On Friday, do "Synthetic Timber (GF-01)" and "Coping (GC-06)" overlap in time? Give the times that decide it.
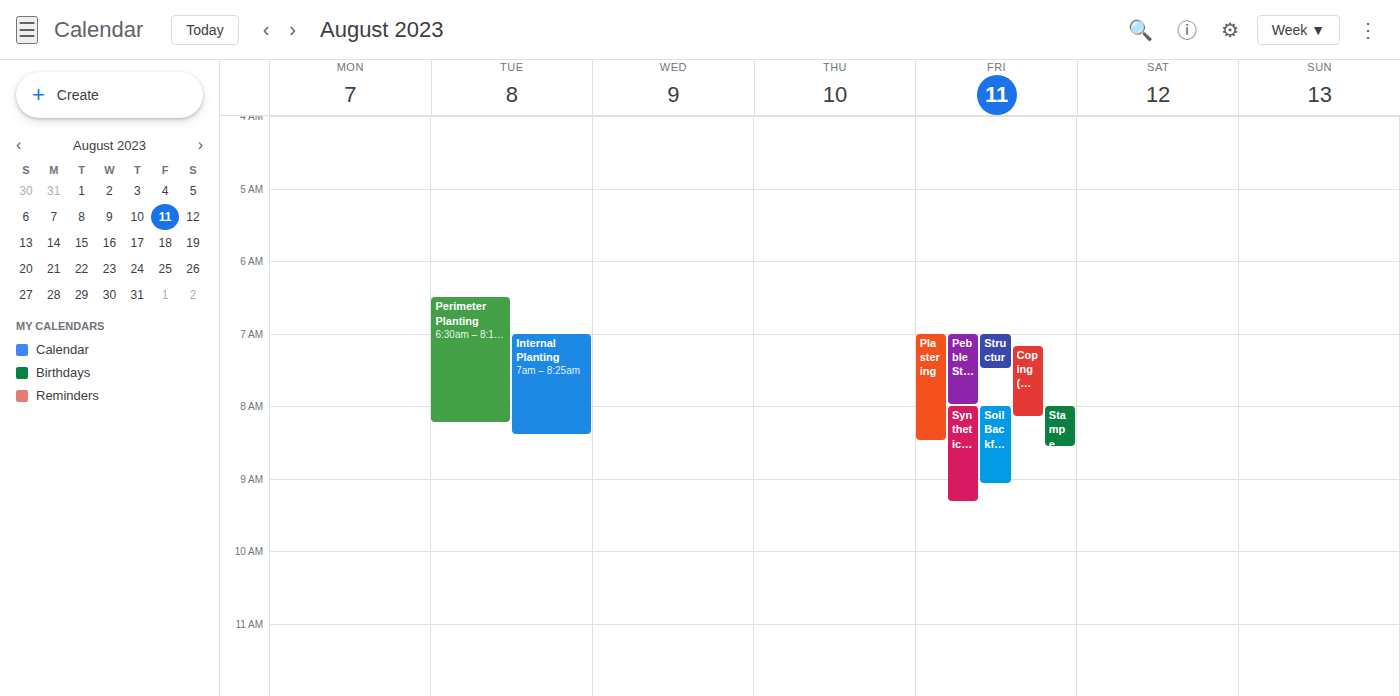
"Synthetic Timber (GF-01)" starts at 8:00 AM, before "Coping (GC-06)" ends at 8:10 AM -- they overlap.